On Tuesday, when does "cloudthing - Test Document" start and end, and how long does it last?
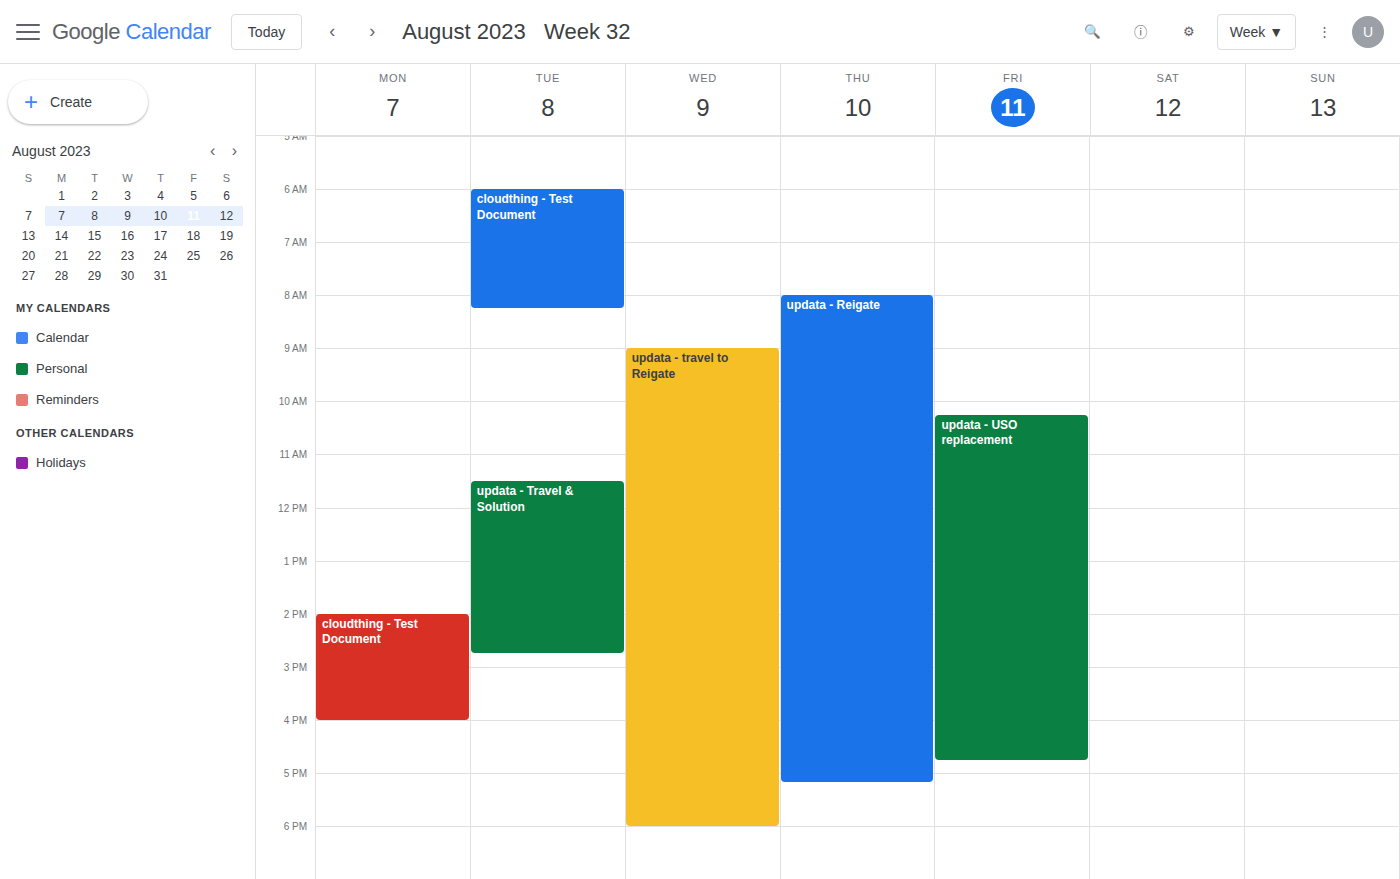
6:00 AM to 8:15 AM, 2 hours 15 minutes